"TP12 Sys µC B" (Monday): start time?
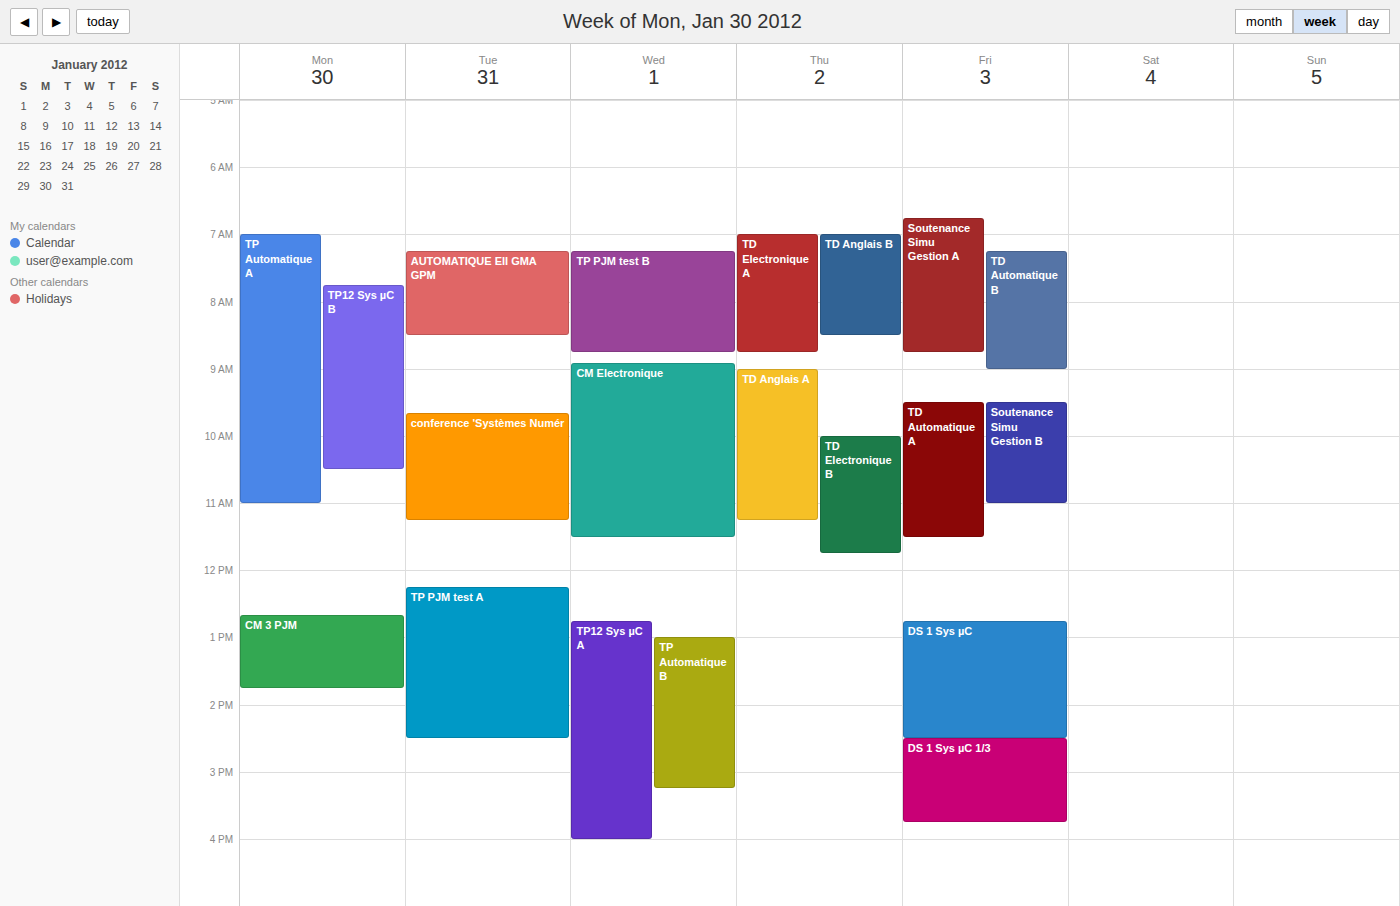
7:45 AM